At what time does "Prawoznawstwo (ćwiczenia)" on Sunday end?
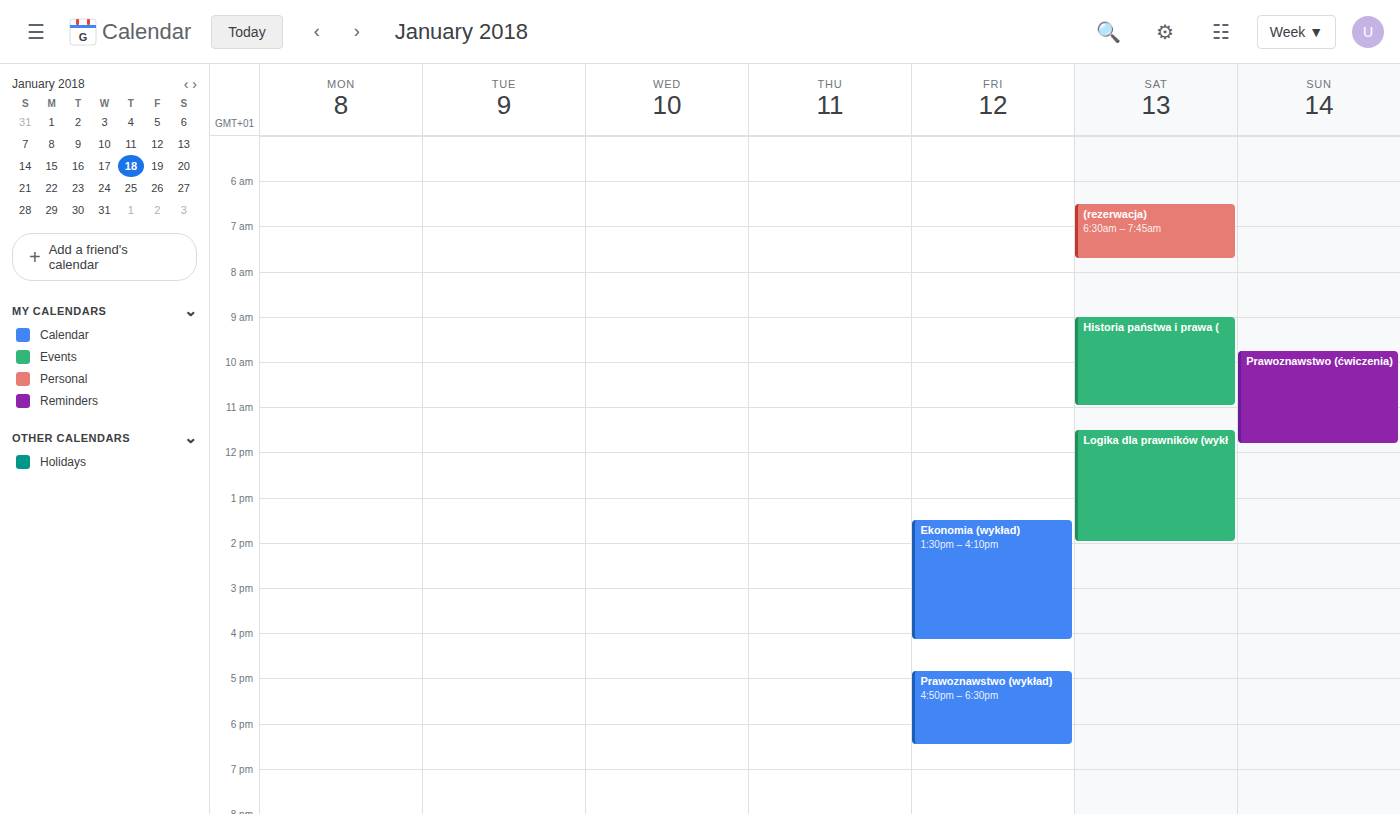
11:50 AM